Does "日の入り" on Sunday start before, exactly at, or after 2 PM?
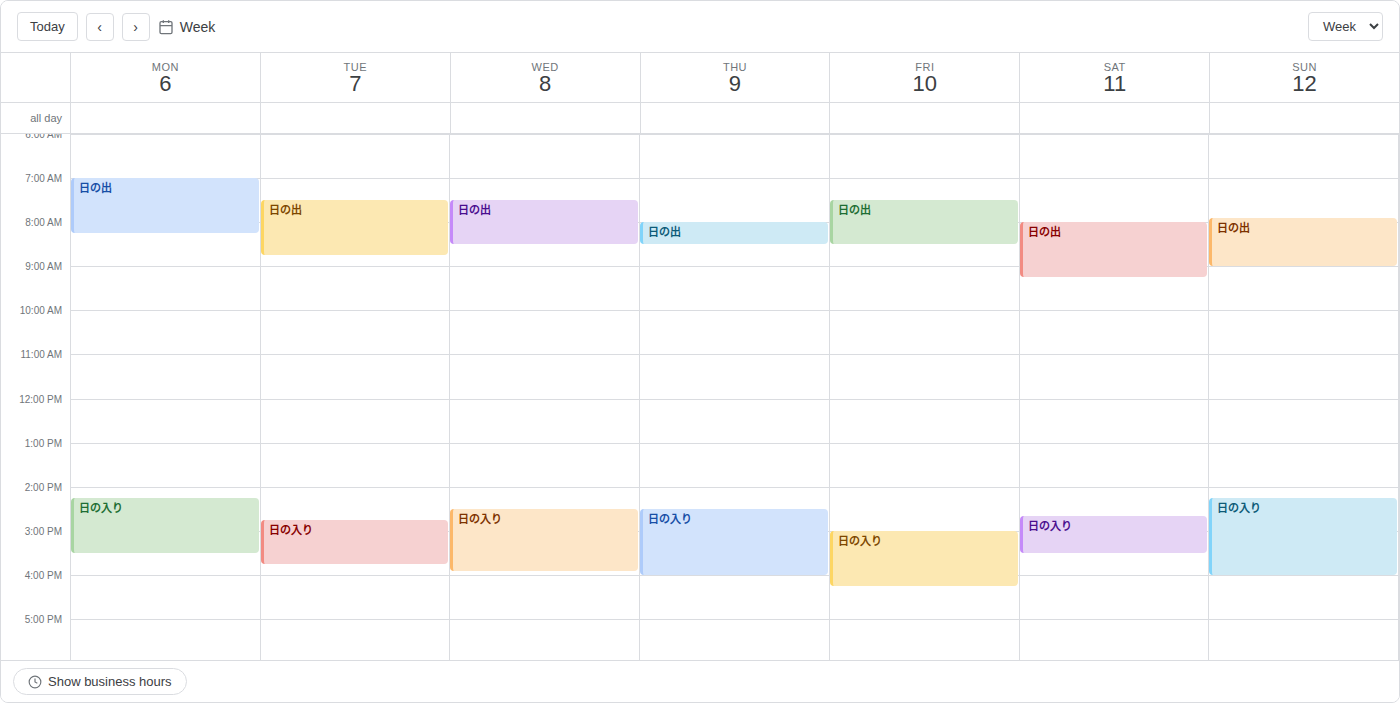
2:15 PM -- after 2 PM, 15 minutes below the 2 PM line.